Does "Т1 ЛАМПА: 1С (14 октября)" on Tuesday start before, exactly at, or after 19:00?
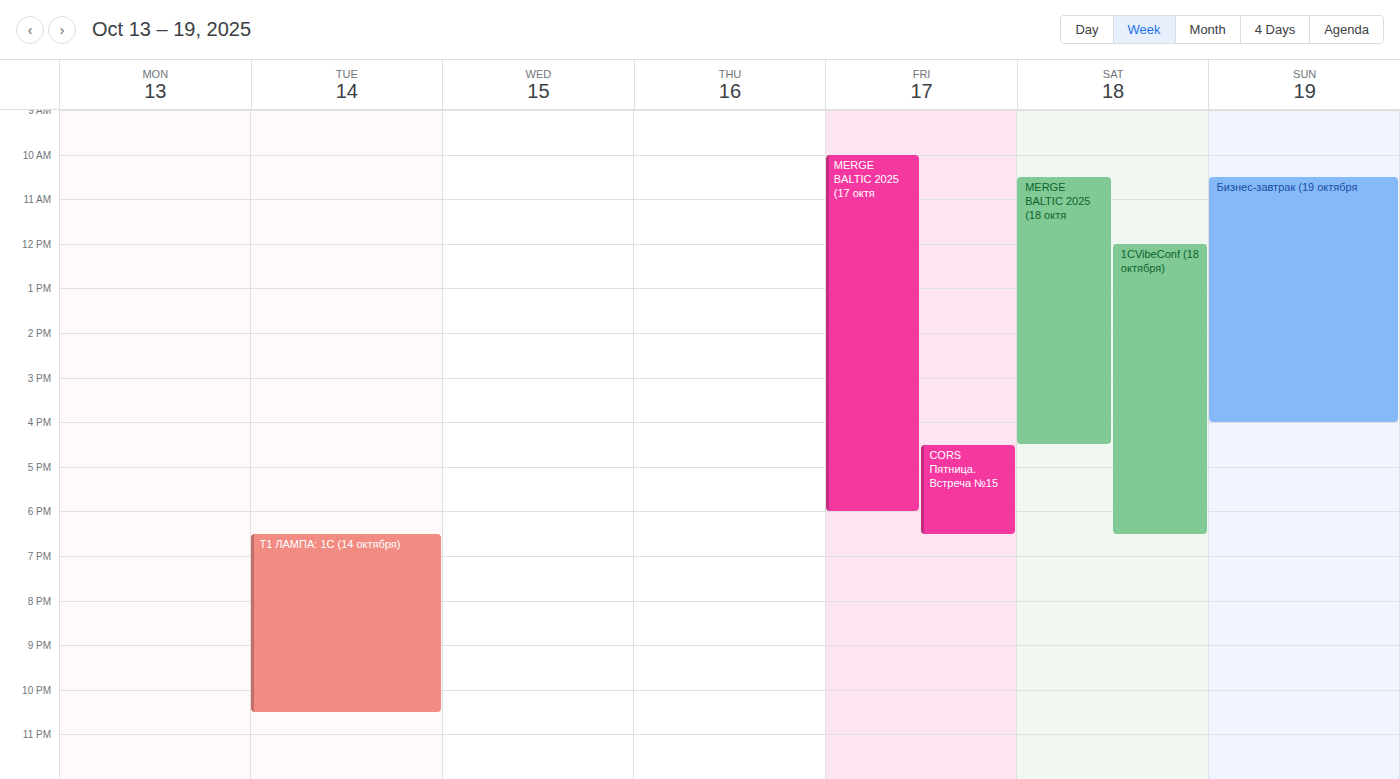
18:30 -- before 19:00, 30 minutes above the 19:00 line.